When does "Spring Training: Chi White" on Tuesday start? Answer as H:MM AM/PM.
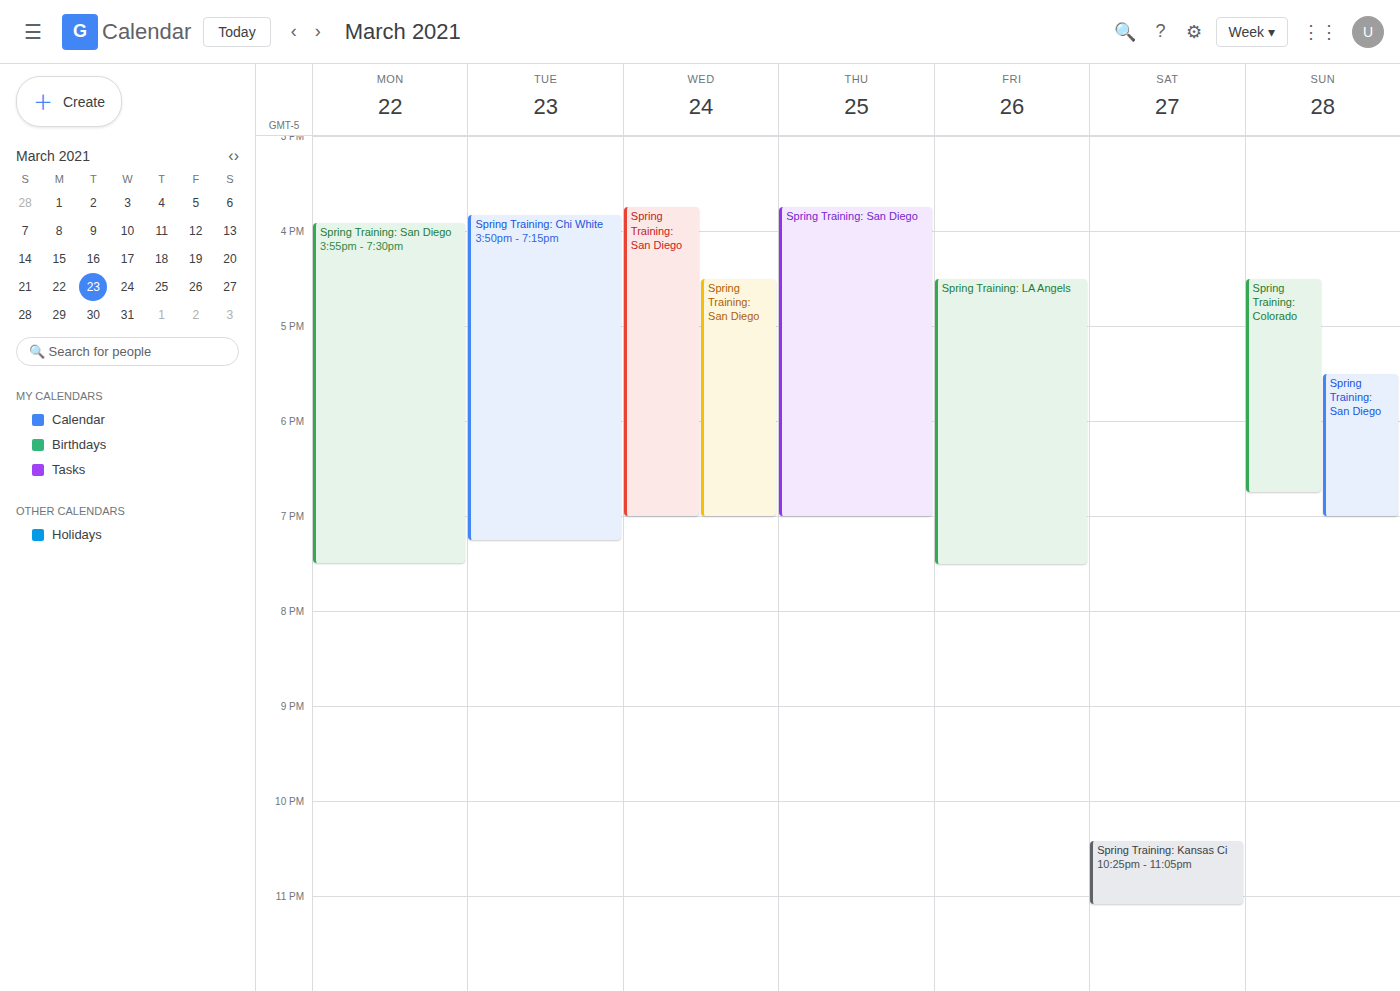
3:50 PM